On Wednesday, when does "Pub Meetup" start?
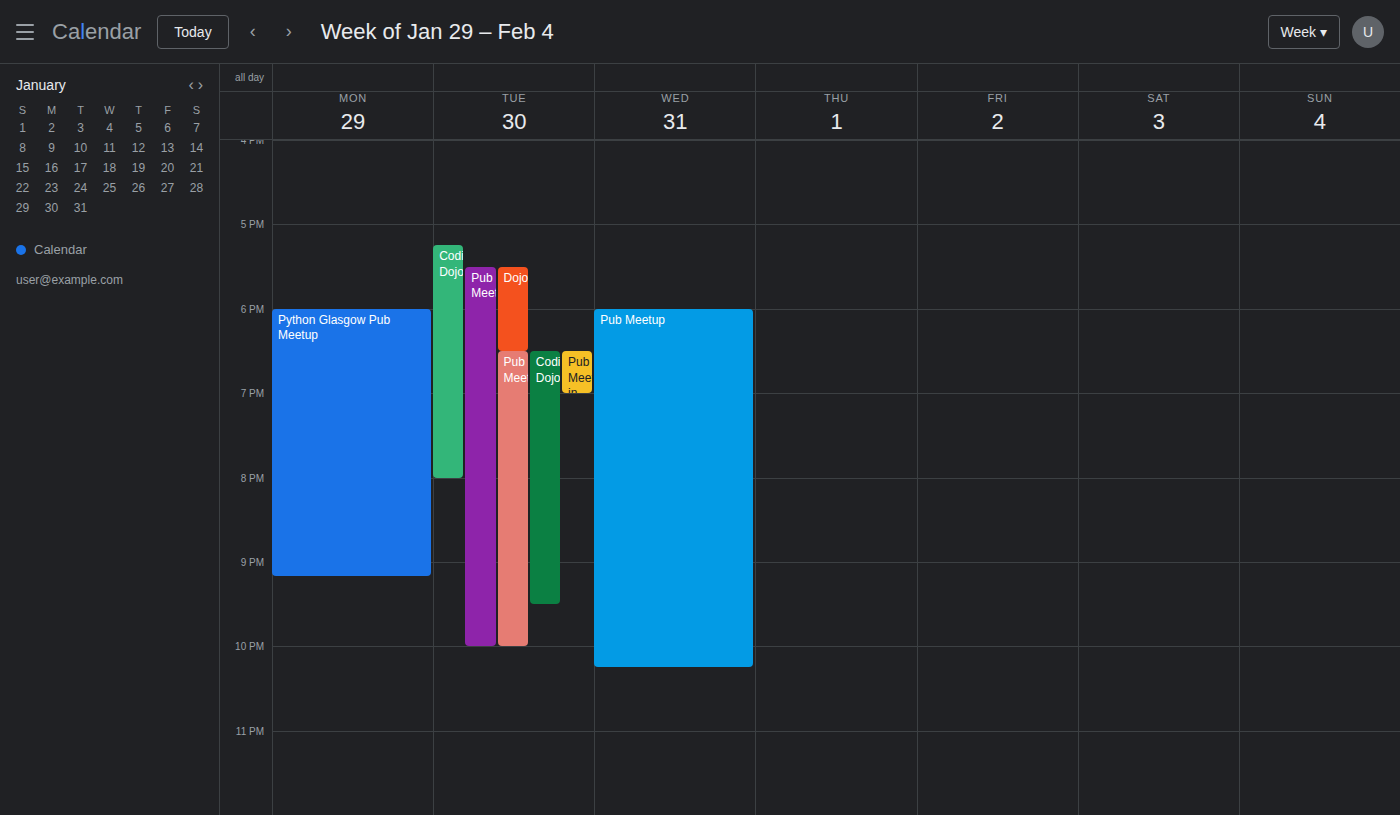
6:00 PM